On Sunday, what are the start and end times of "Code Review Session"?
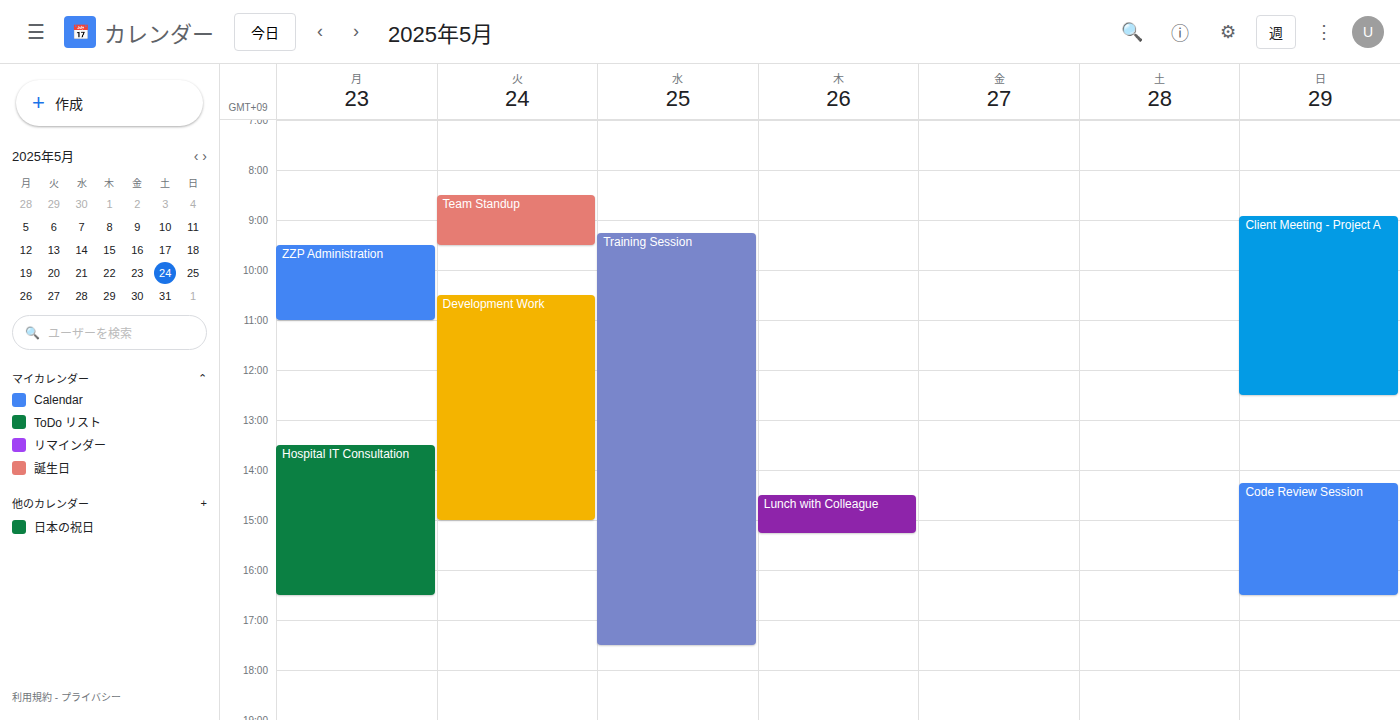
2:15 PM to 4:30 PM